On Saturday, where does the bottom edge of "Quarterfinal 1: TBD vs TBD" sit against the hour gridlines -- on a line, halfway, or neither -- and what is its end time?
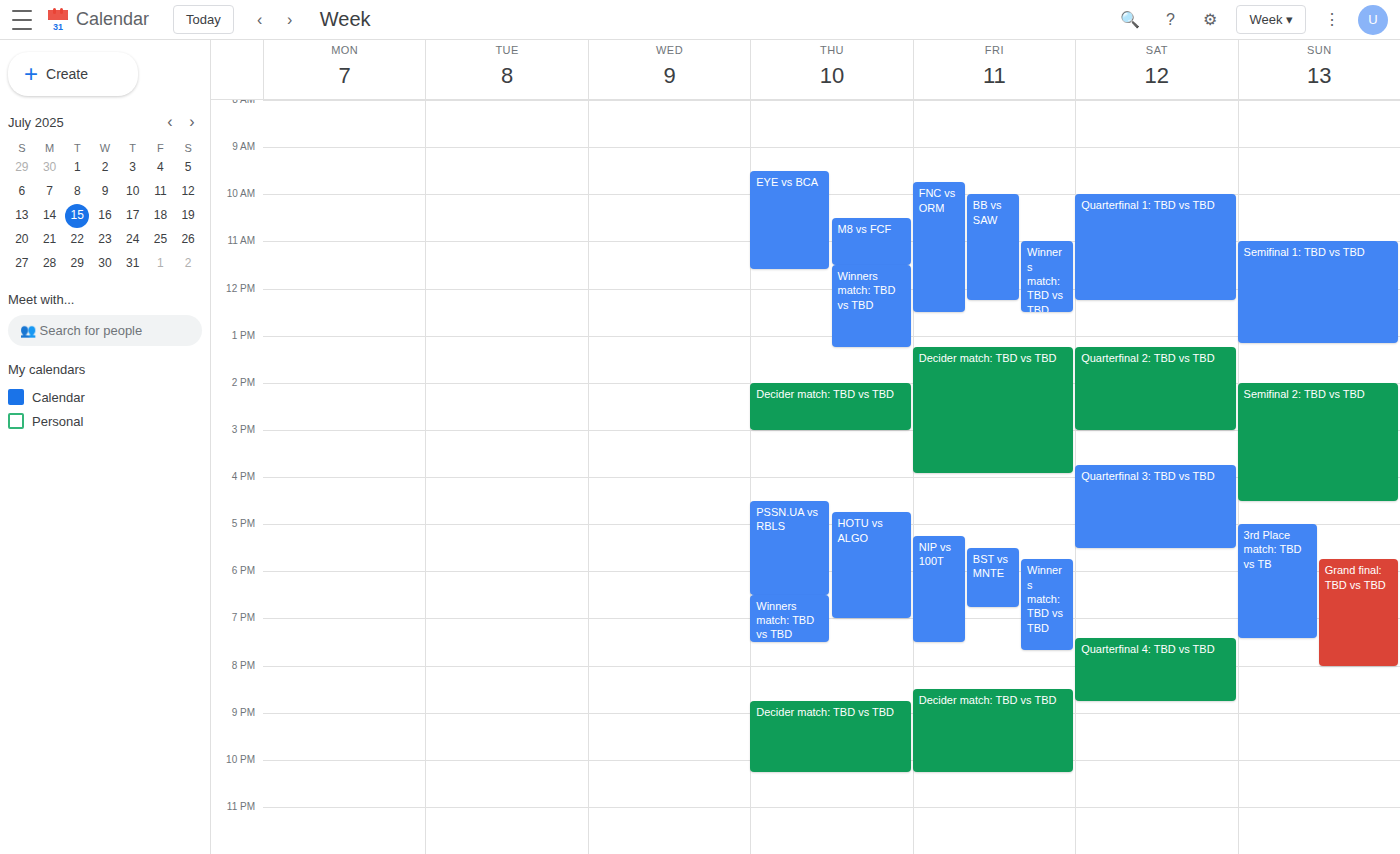
12:15 -- neither: a quarter of the way from the 12:00 line to the 13:00 line.